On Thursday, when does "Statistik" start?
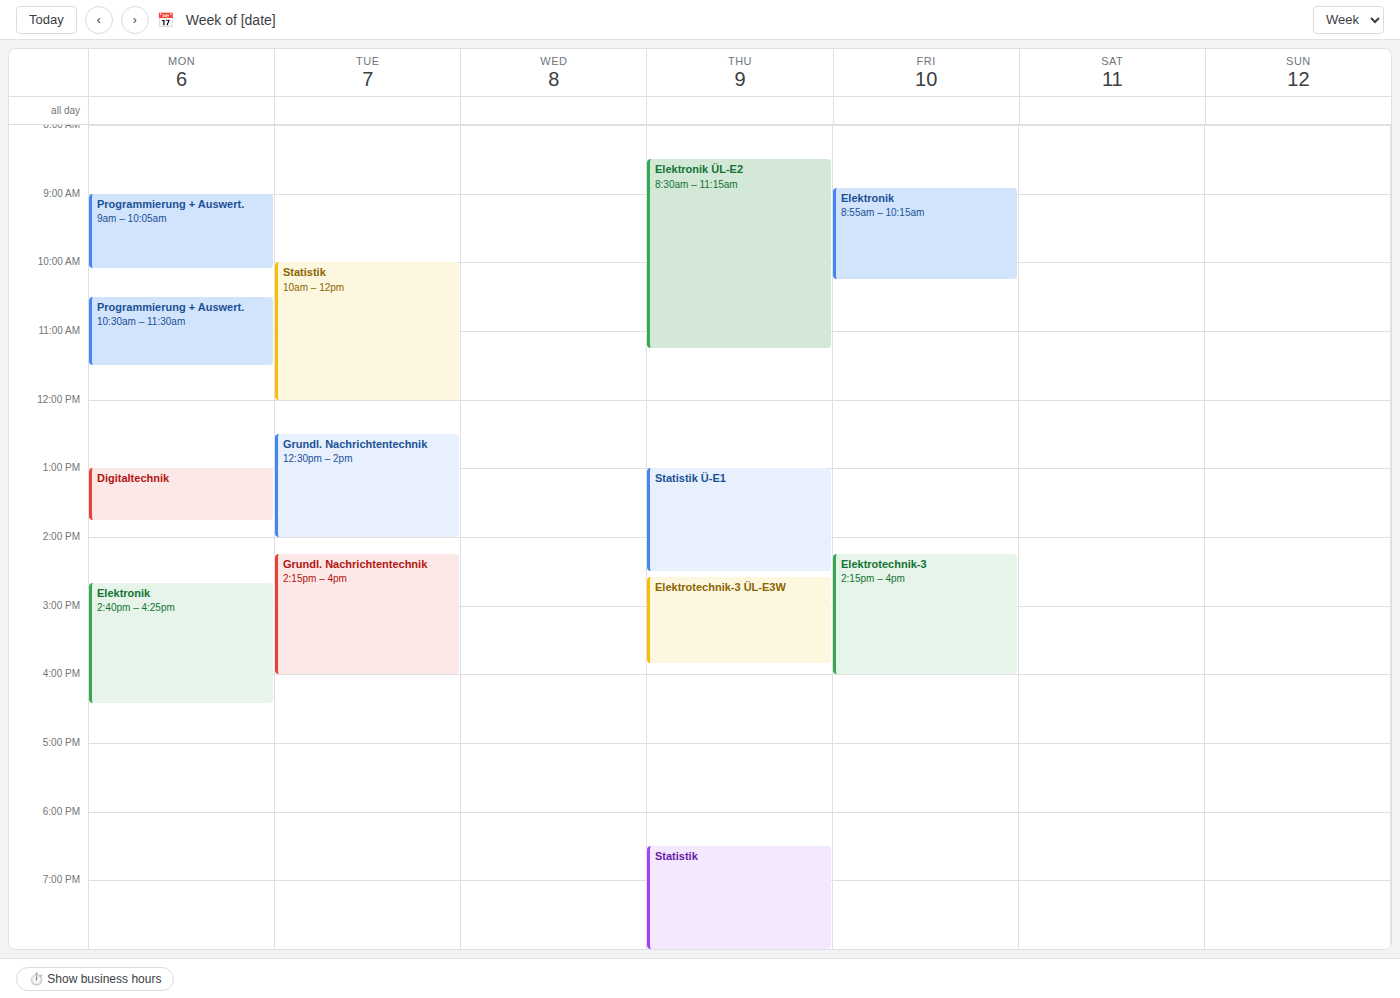
6:30 PM